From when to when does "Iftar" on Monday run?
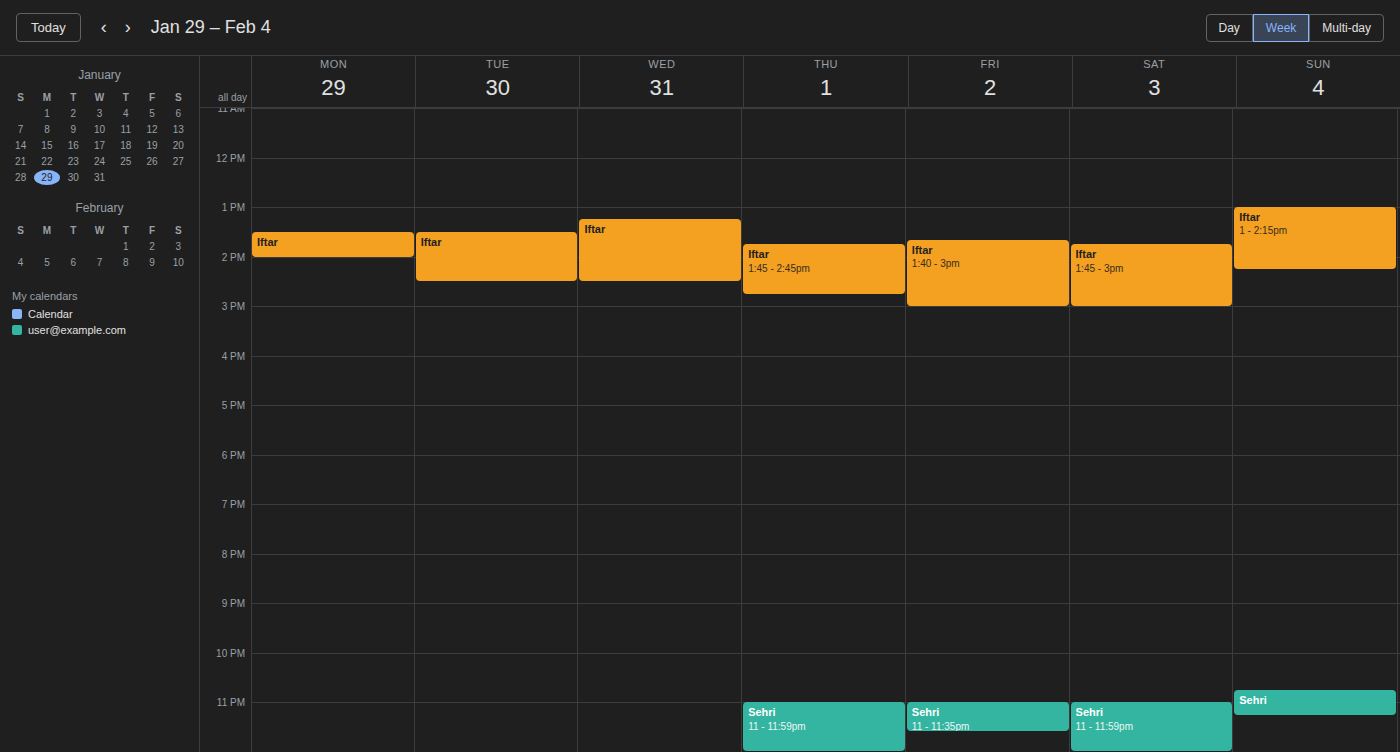
1:30 PM to 2:00 PM